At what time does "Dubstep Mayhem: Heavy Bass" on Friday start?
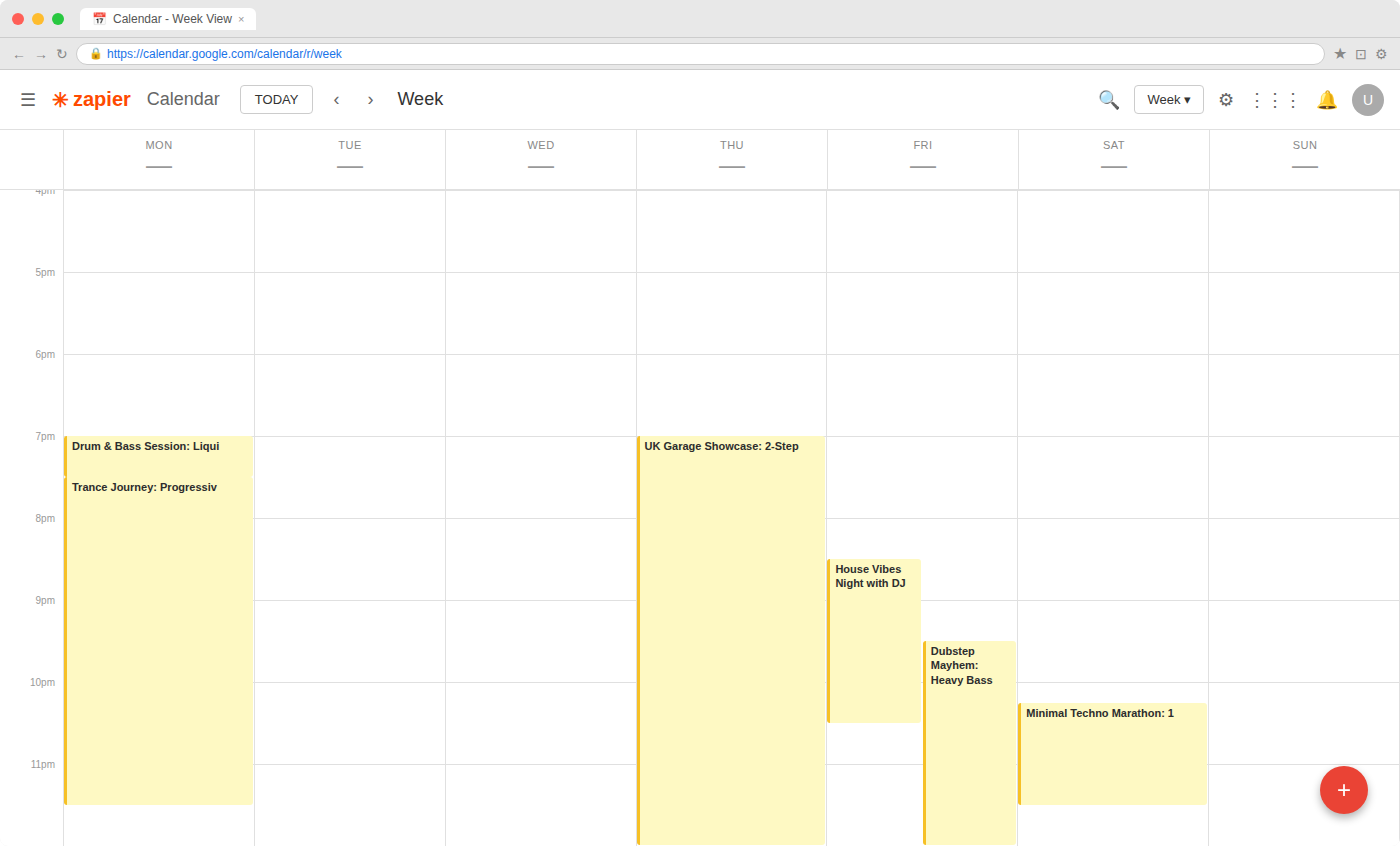
9:30 PM